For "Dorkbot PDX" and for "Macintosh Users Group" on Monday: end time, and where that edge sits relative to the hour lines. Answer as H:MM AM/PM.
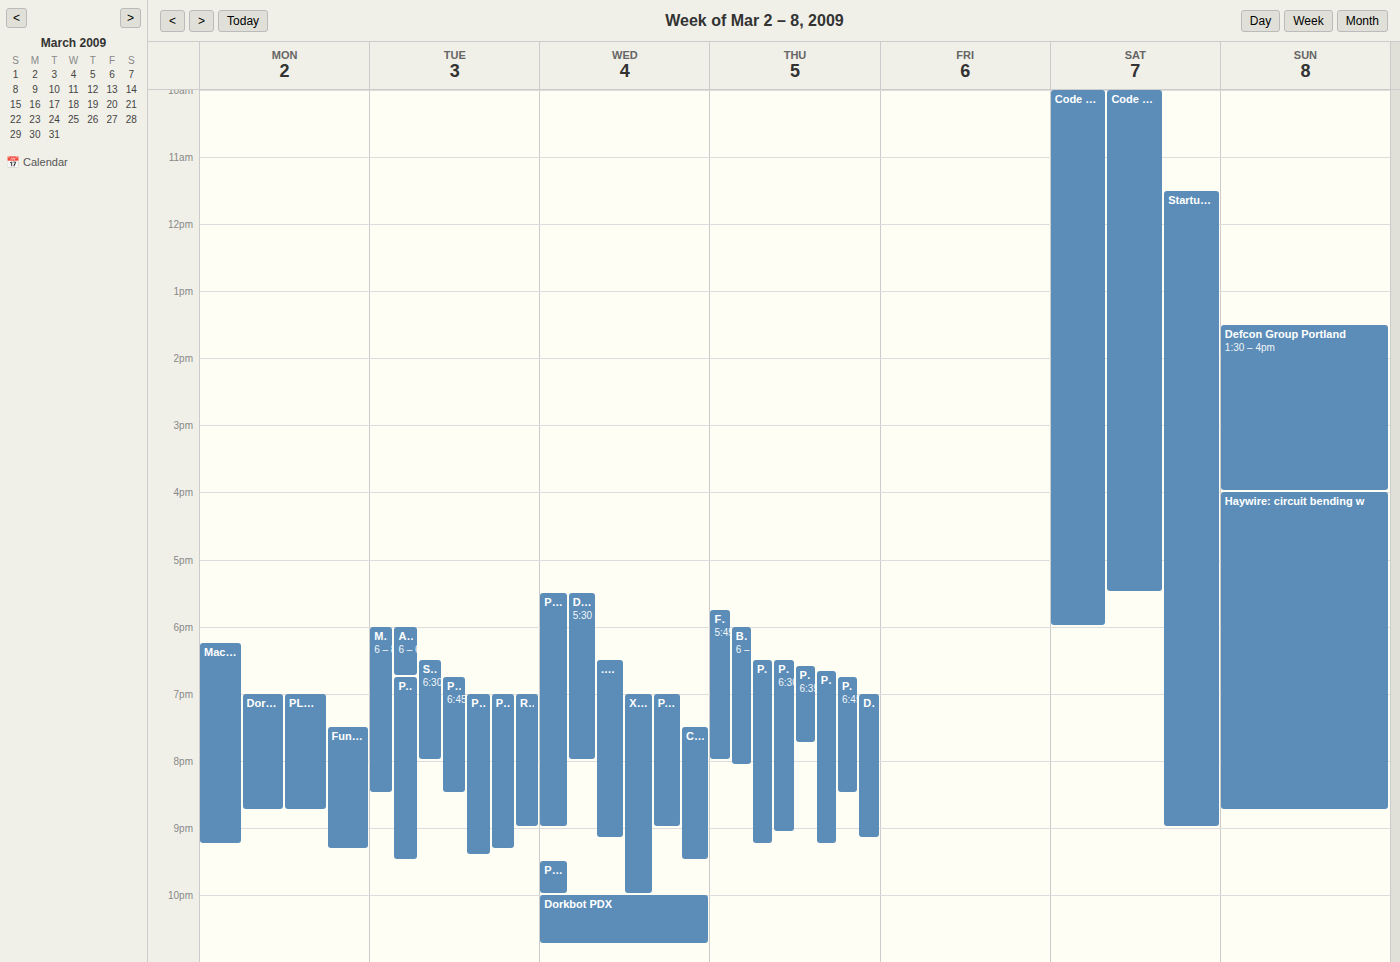
"Dorkbot PDX": 8:45 PM, neither: three quarters of the way from the 8 PM line to the 9 PM line. "Macintosh Users Group": 9:15 PM, neither: a quarter of the way from the 9 PM line to the 10 PM line.